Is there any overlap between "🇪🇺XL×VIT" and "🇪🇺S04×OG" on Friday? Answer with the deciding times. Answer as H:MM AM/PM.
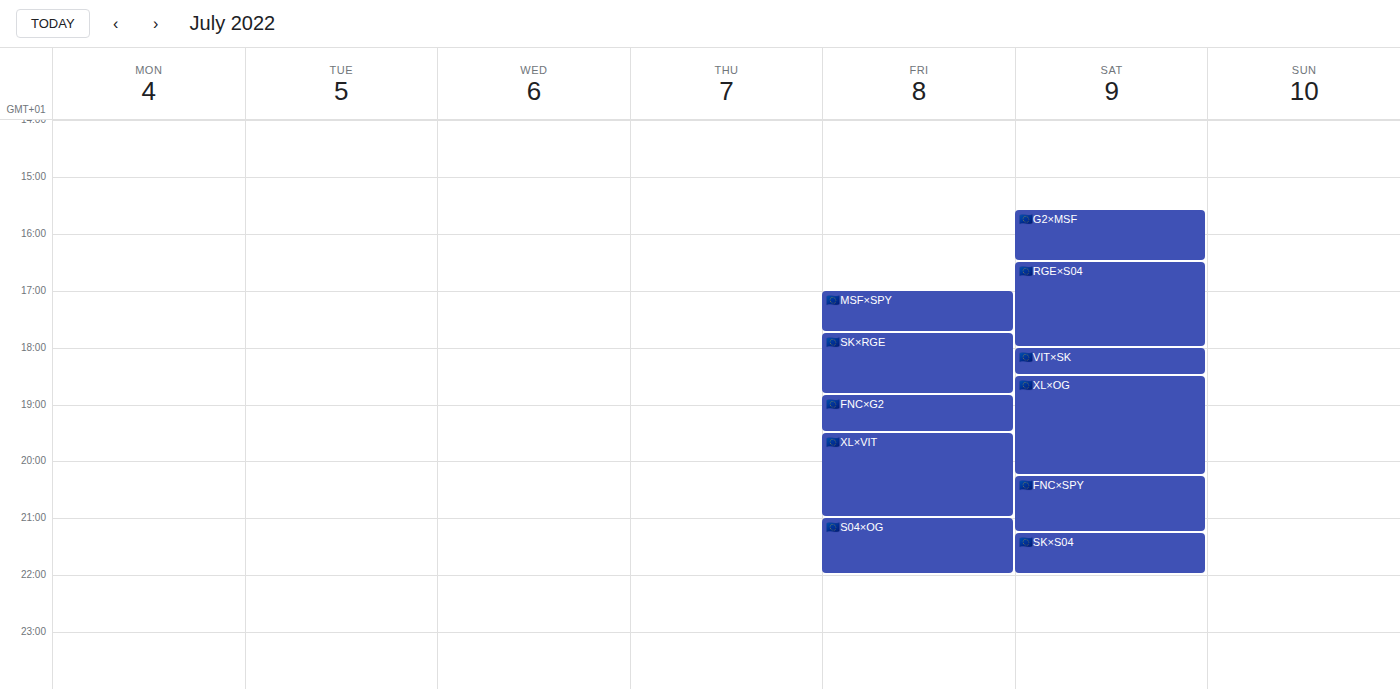
"🇪🇺XL×VIT" ends at 9:00 PM, exactly when "🇪🇺S04×OG" starts -- they touch but do not overlap.